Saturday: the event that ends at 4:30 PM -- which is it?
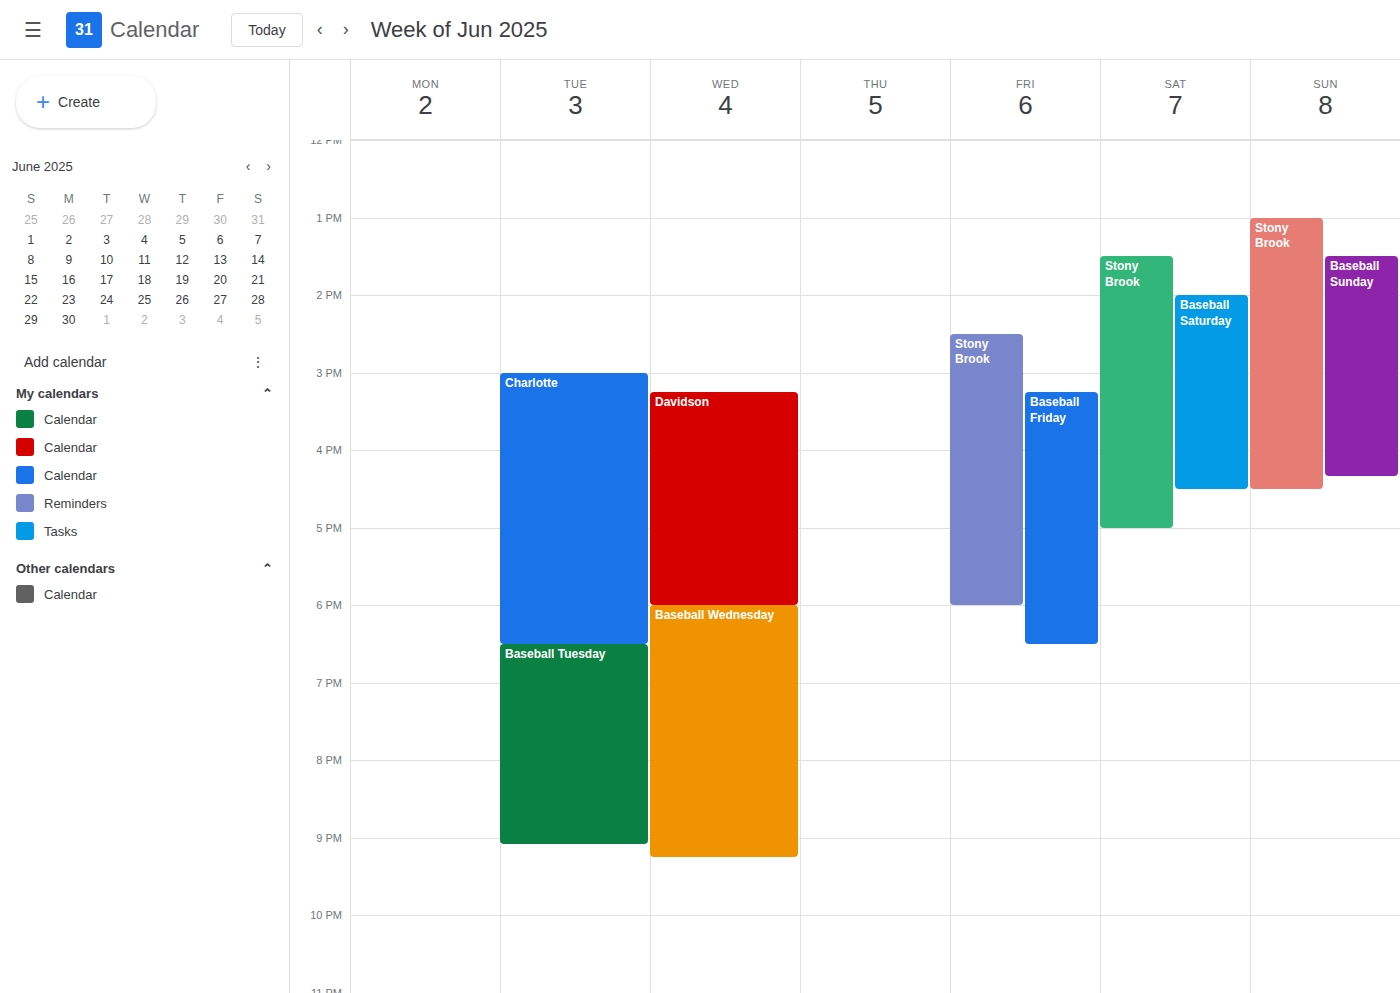
"Baseball Saturday"